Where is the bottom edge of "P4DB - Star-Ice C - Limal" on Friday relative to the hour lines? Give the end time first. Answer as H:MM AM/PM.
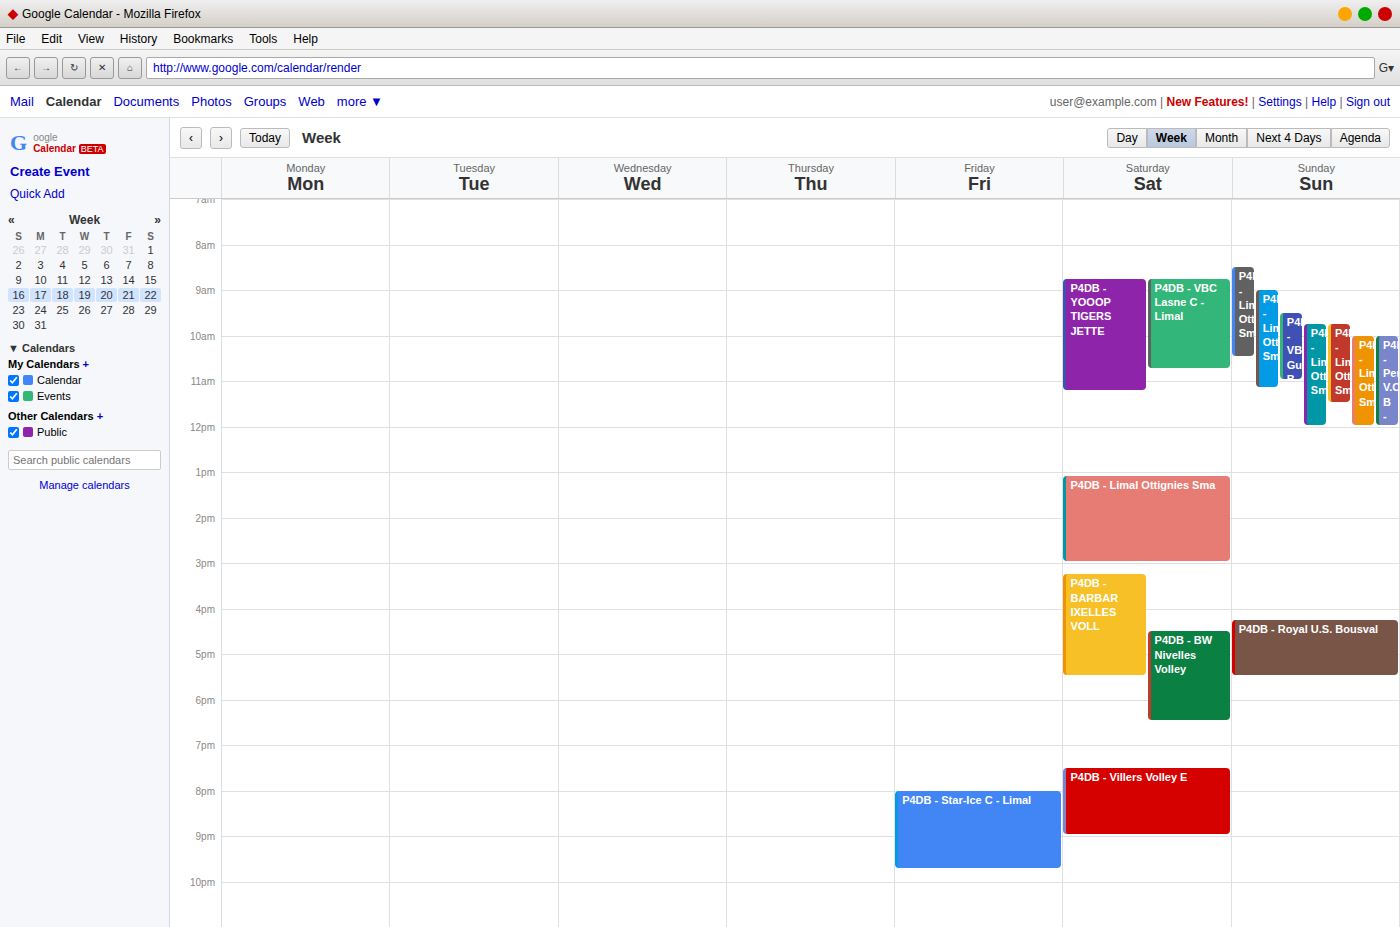
9:45 PM -- neither: three quarters of the way from the 9 PM line to the 10 PM line.